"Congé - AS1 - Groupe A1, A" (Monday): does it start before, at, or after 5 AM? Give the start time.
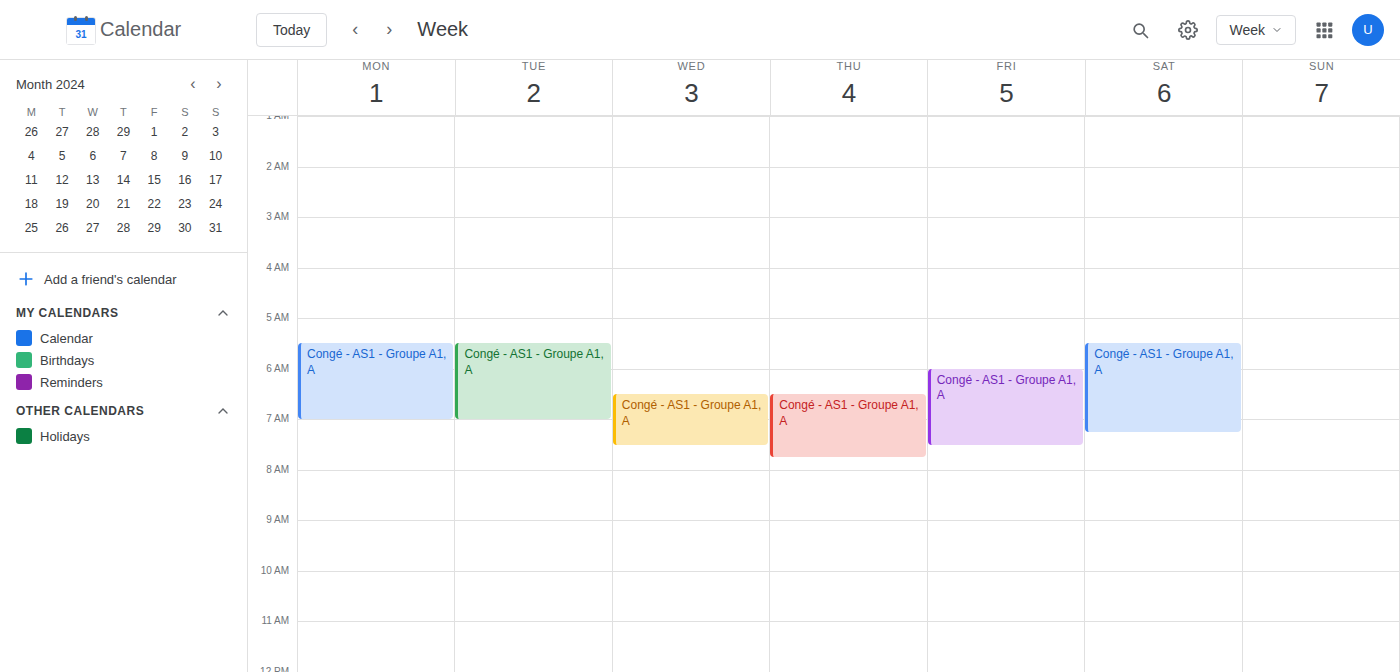
5:30 AM -- after 5 AM, 30 minutes below the 5 AM line.